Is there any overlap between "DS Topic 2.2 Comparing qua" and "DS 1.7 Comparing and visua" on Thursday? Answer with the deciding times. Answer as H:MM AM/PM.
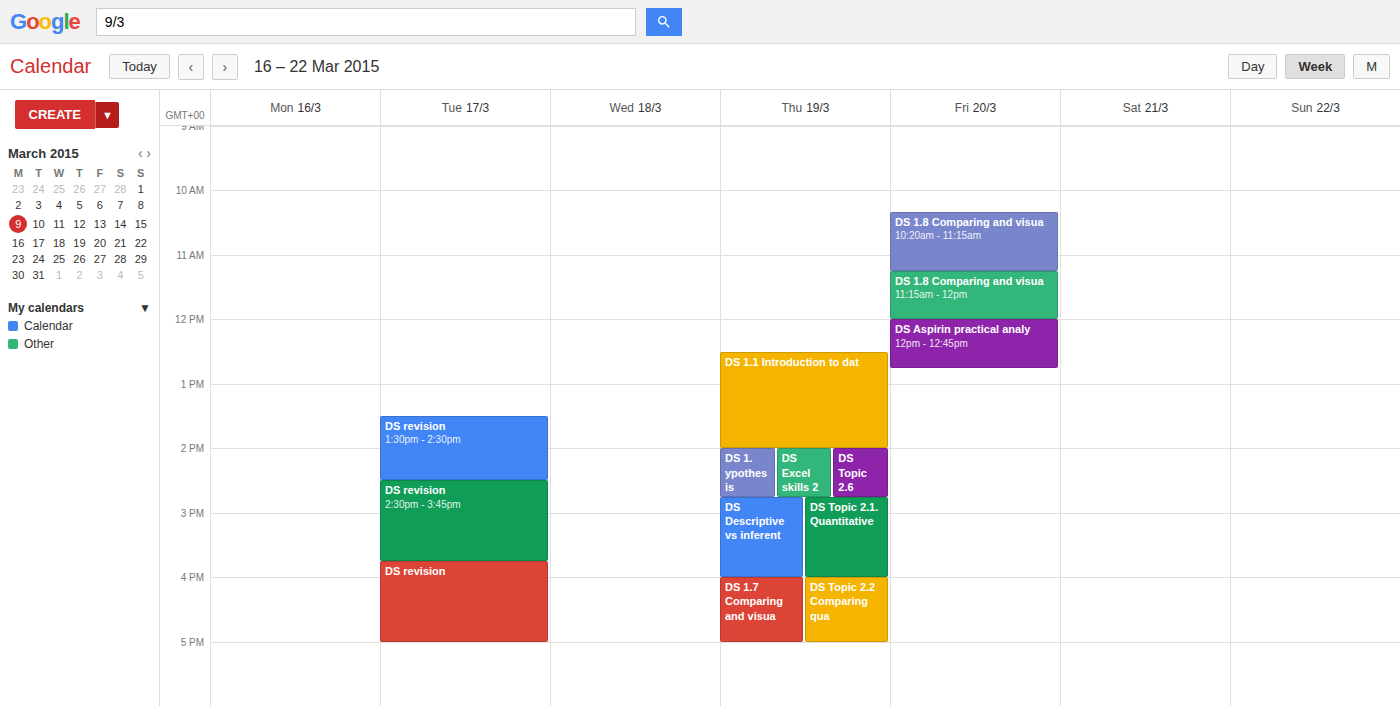
"DS 1.7 Comparing and visua" runs 4:00 PM to 5:00 PM, inside "DS Topic 2.2 Comparing qua" -- they overlap.